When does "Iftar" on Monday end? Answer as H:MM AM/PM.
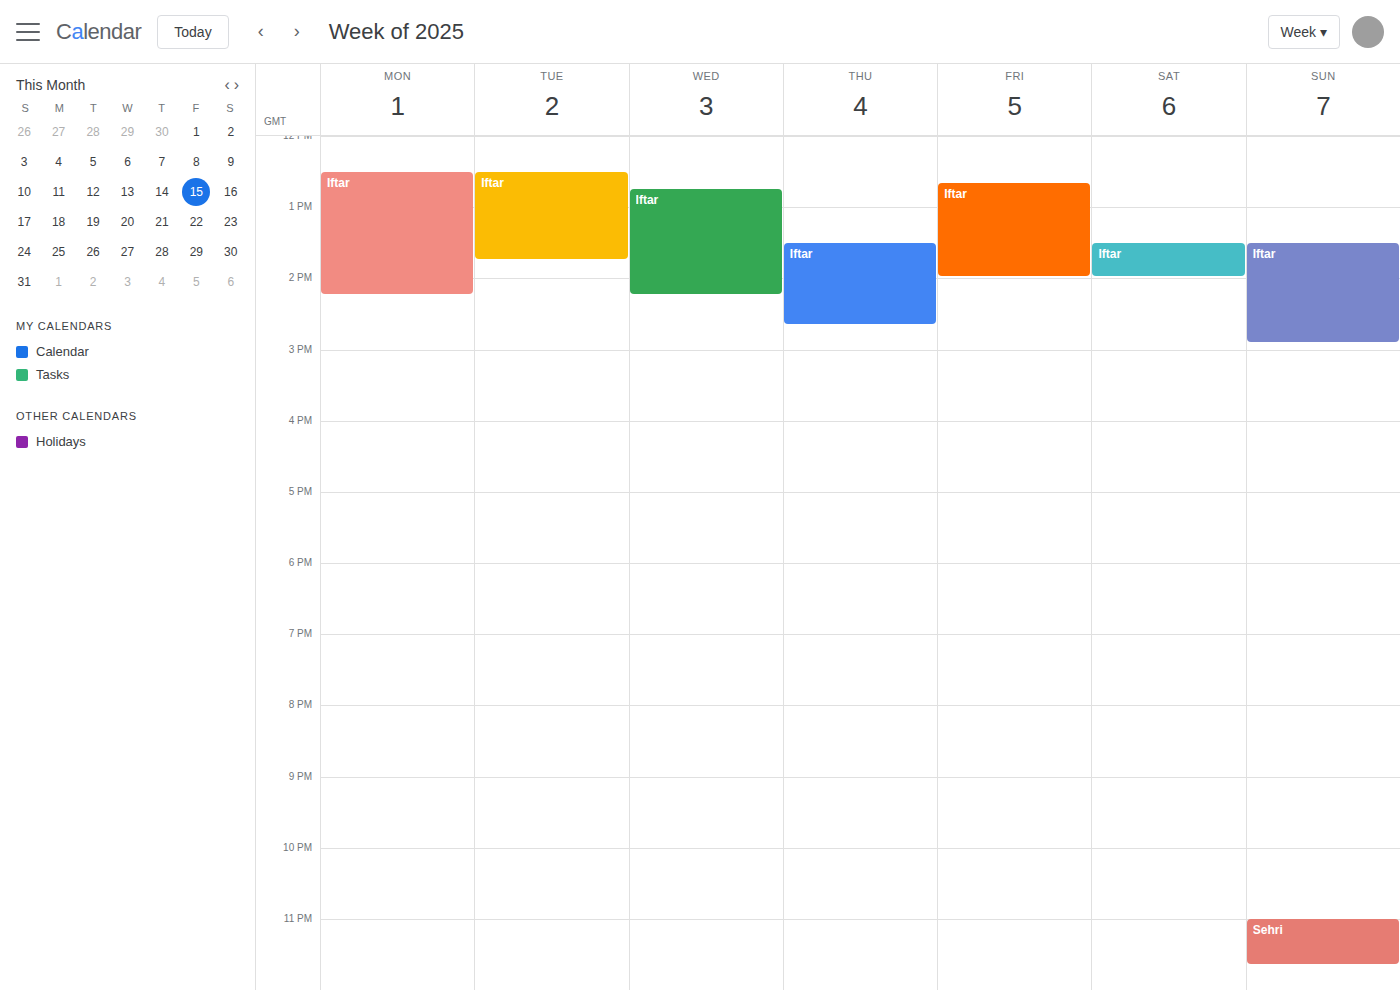
2:15 PM